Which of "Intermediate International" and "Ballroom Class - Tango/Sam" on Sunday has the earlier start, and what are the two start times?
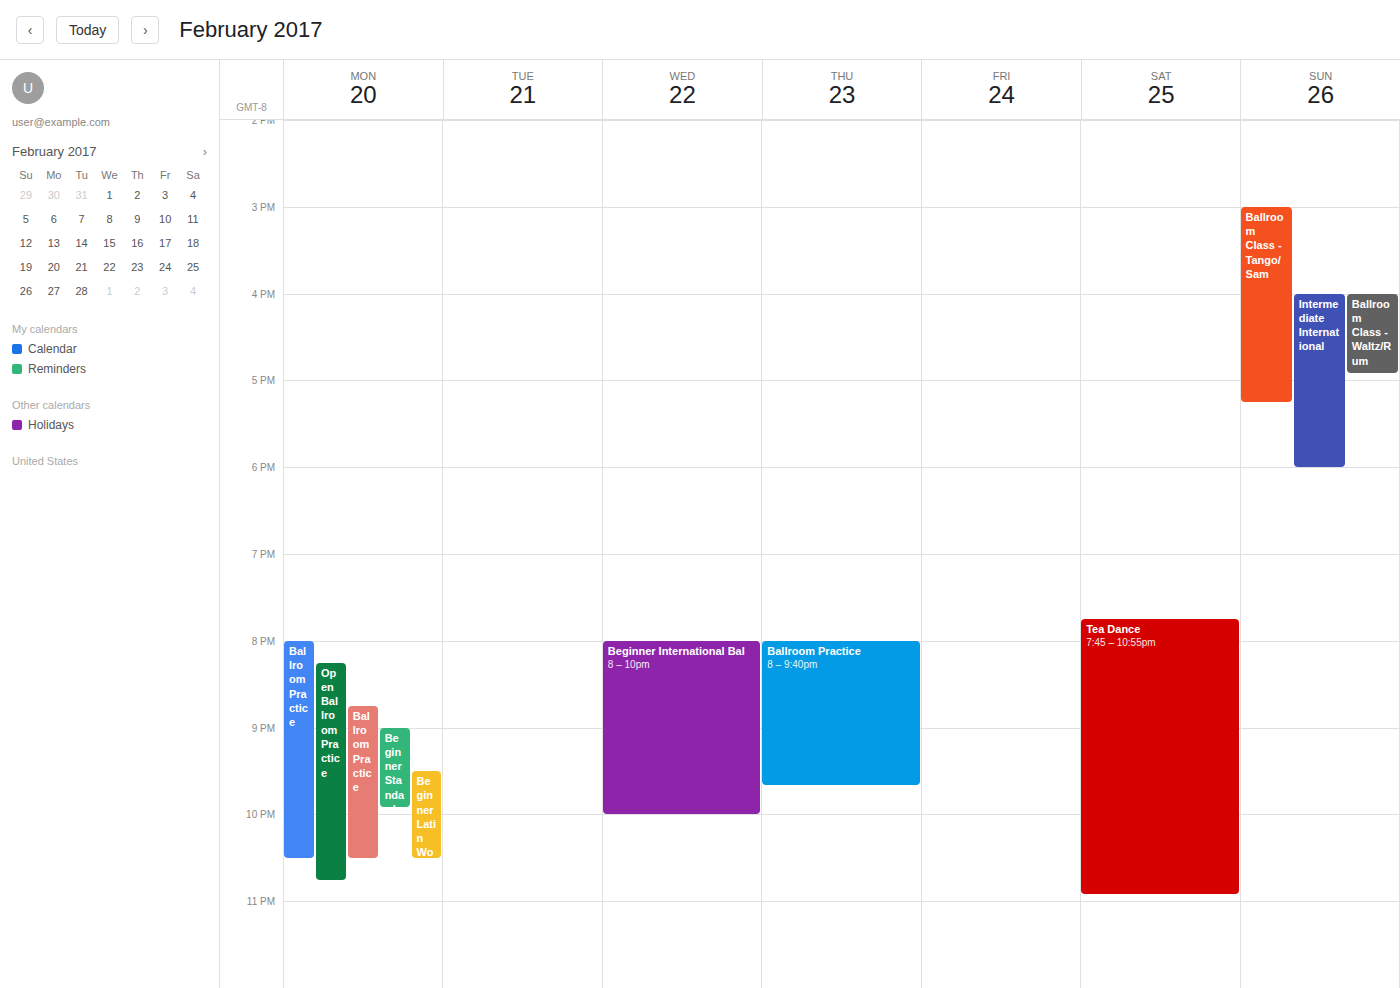
"Ballroom Class - Tango/Sam" 3:00 PM; "Intermediate International" 4:00 PM.